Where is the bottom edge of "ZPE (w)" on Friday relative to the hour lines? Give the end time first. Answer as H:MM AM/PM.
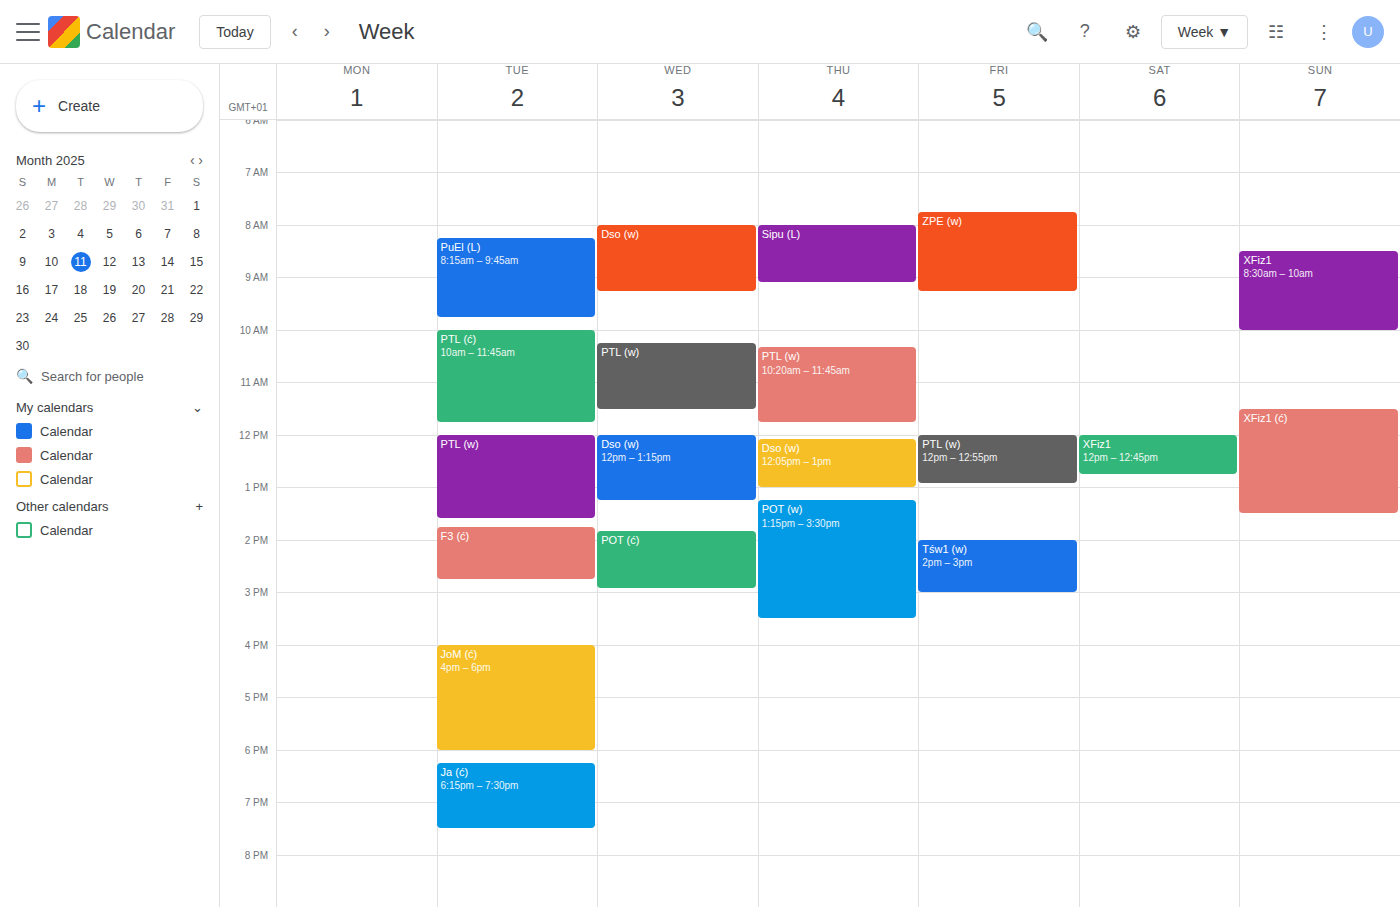
9:15 AM -- neither: a quarter of the way from the 9 AM line to the 10 AM line.